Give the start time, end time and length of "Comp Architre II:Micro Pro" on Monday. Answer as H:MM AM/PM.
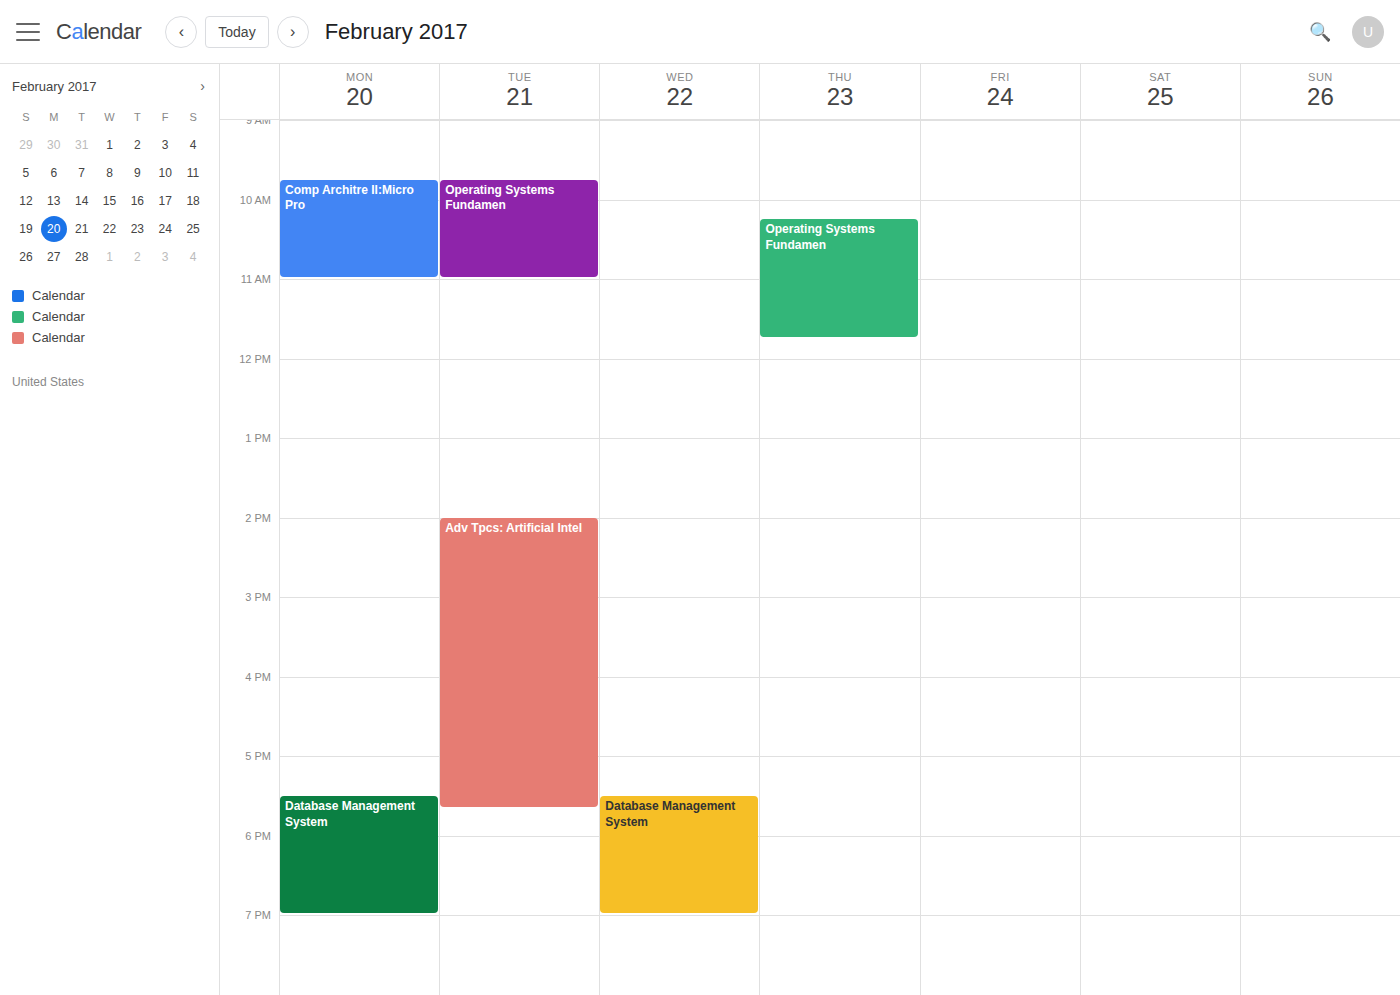
9:45 AM to 11:00 AM, 1 hour 15 minutes